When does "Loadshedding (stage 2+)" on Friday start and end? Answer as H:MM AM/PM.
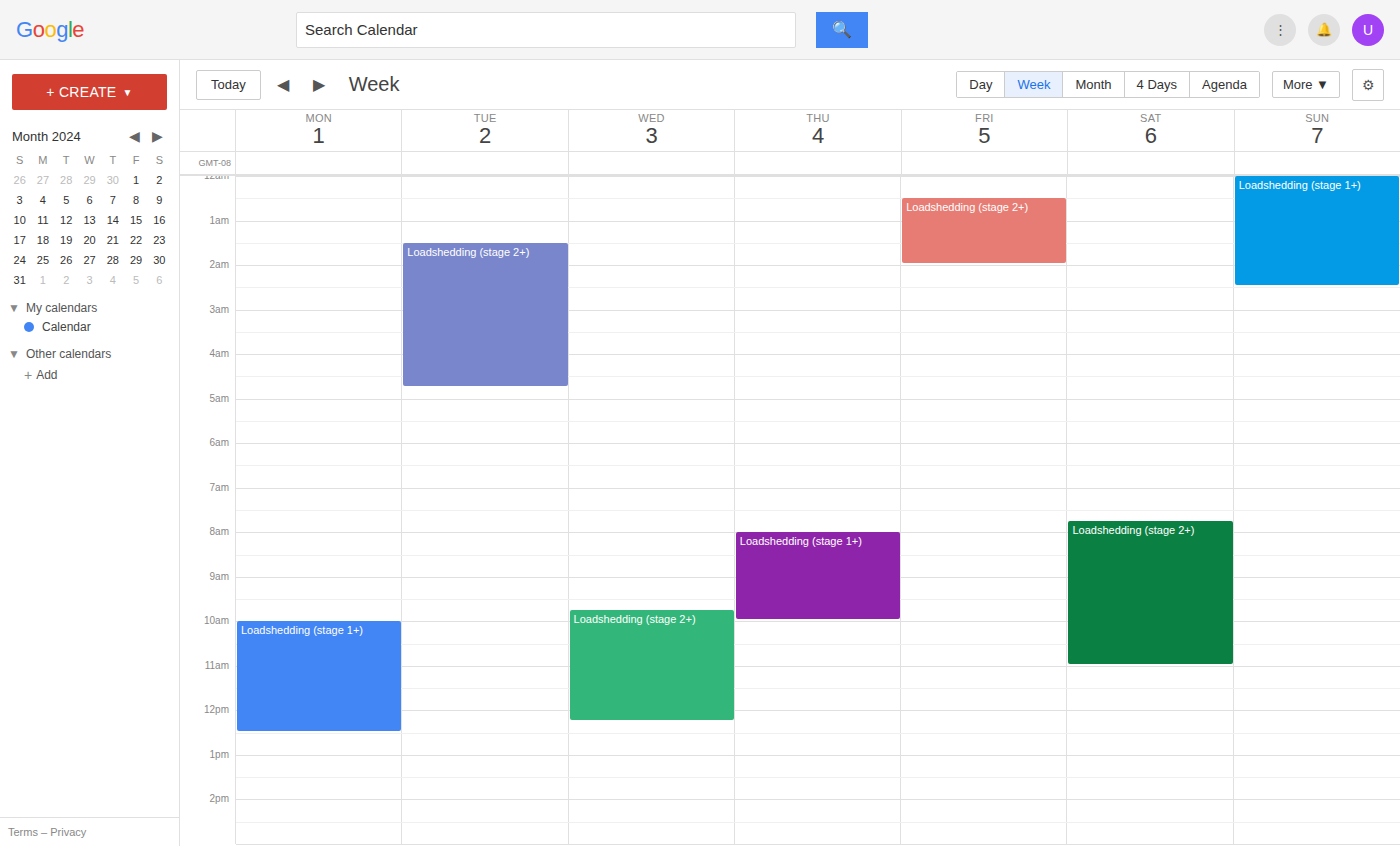
12:30 AM to 2:00 AM